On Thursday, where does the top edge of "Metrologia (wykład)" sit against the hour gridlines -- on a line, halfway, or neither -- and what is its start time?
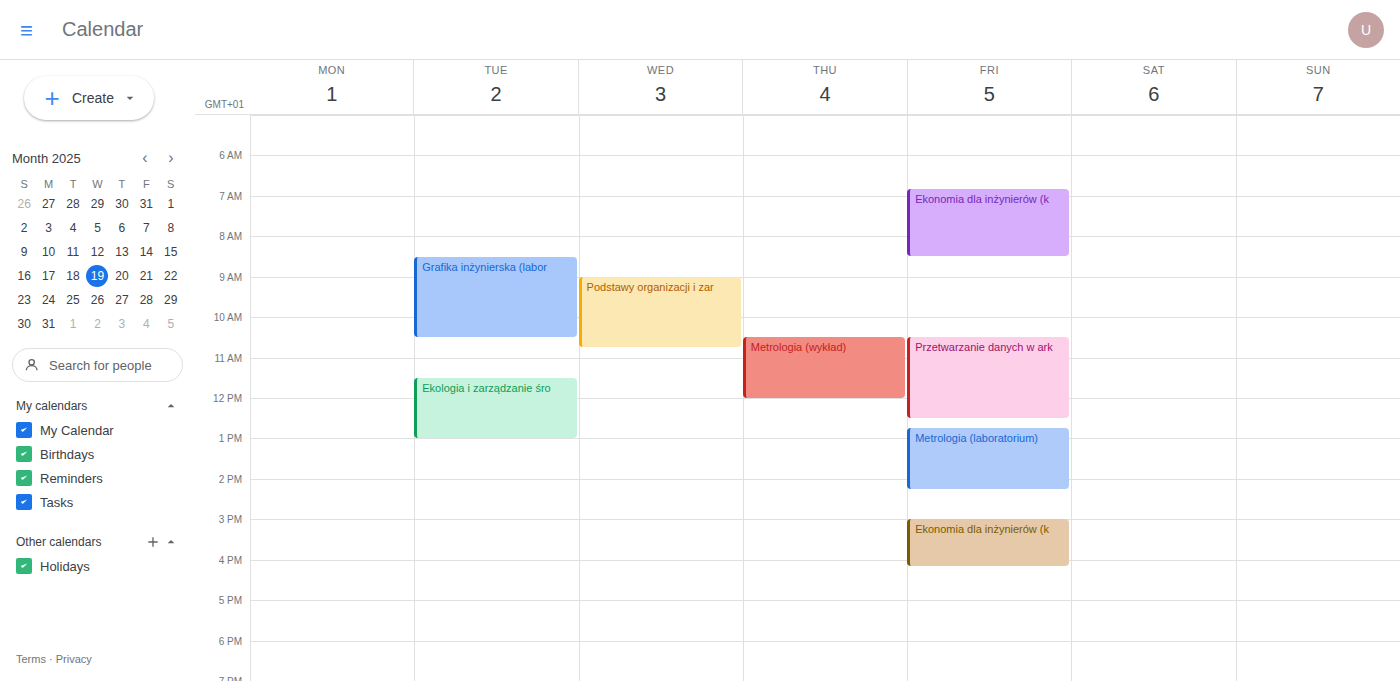
10:30 AM -- halfway between the 10 AM and 11 AM lines.